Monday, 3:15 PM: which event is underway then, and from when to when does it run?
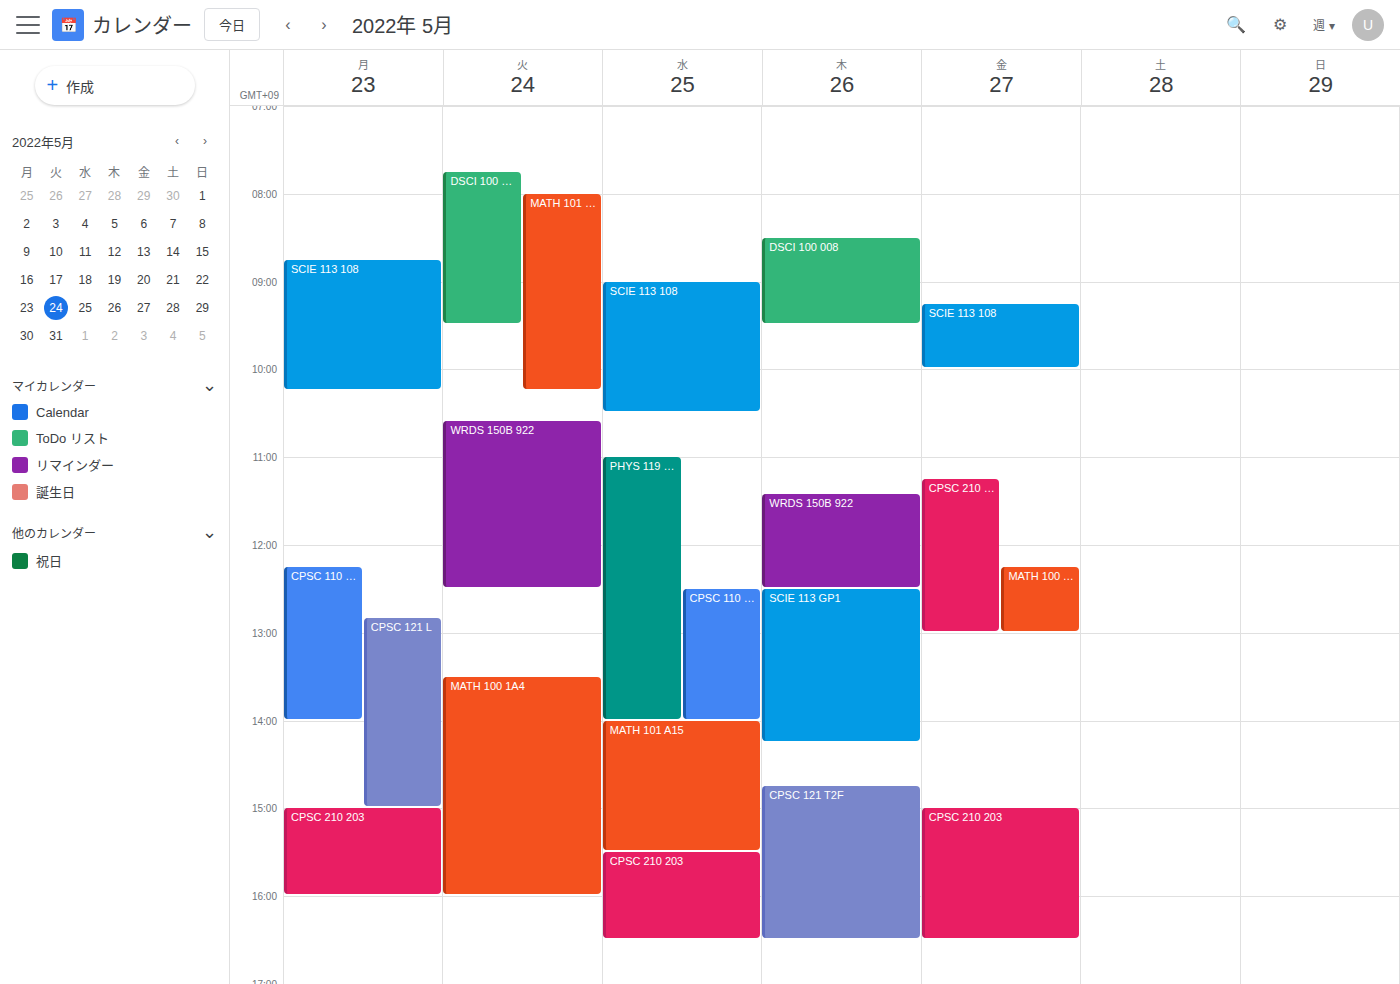
"CPSC 210 203", 3:00 PM to 4:00 PM